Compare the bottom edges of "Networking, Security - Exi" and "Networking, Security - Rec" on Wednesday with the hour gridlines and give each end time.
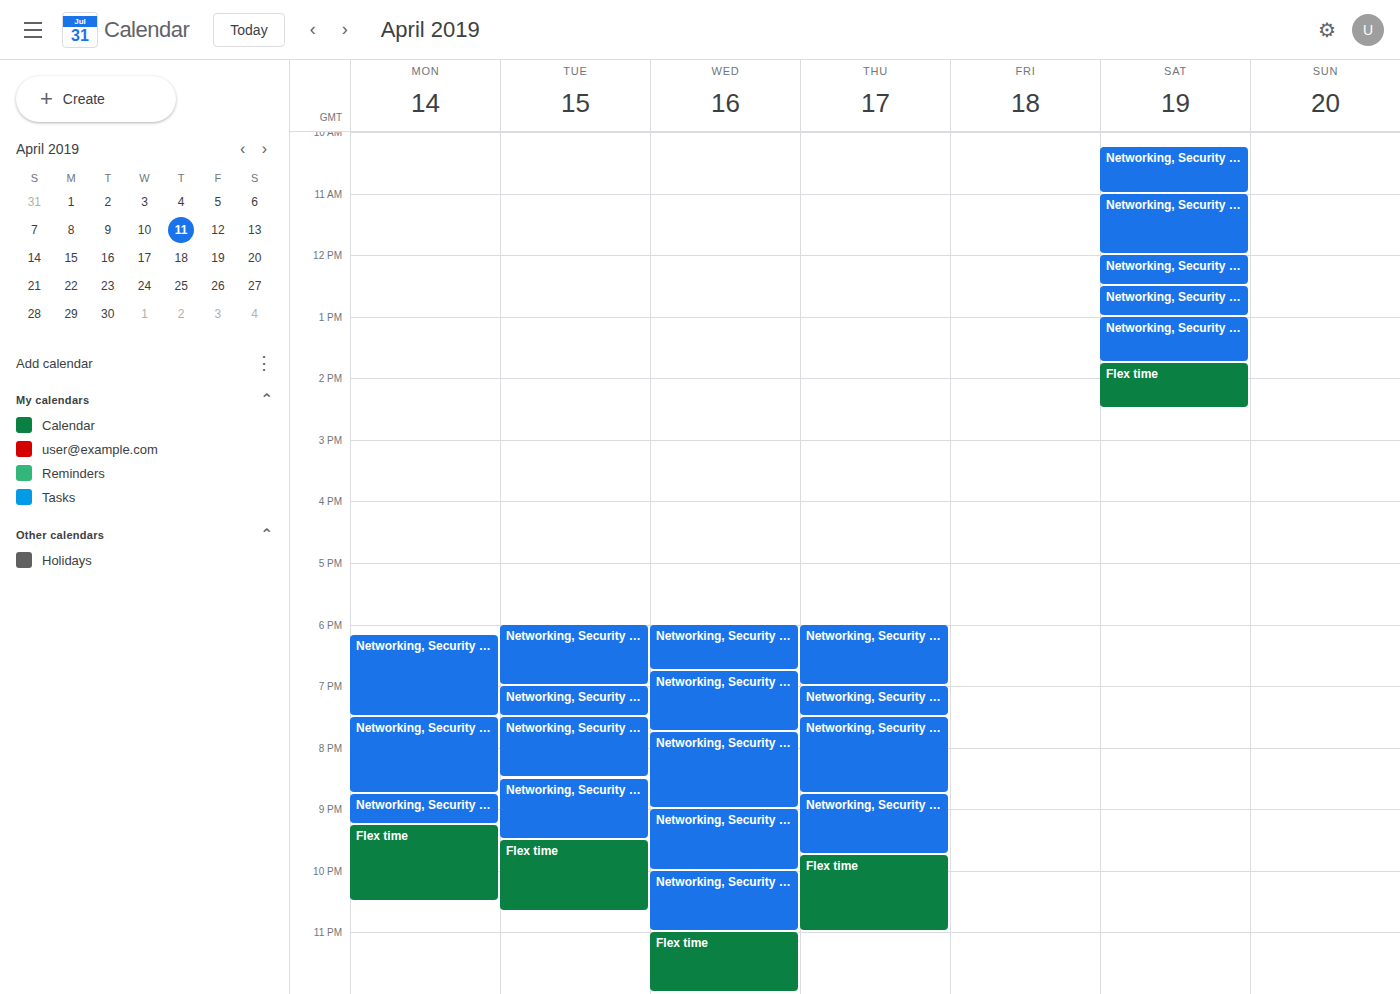
"Networking, Security - Exi": 6:45 PM, neither: three quarters of the way from the 6 PM line to the 7 PM line. "Networking, Security - Rec": 7:45 PM, neither: three quarters of the way from the 7 PM line to the 8 PM line.